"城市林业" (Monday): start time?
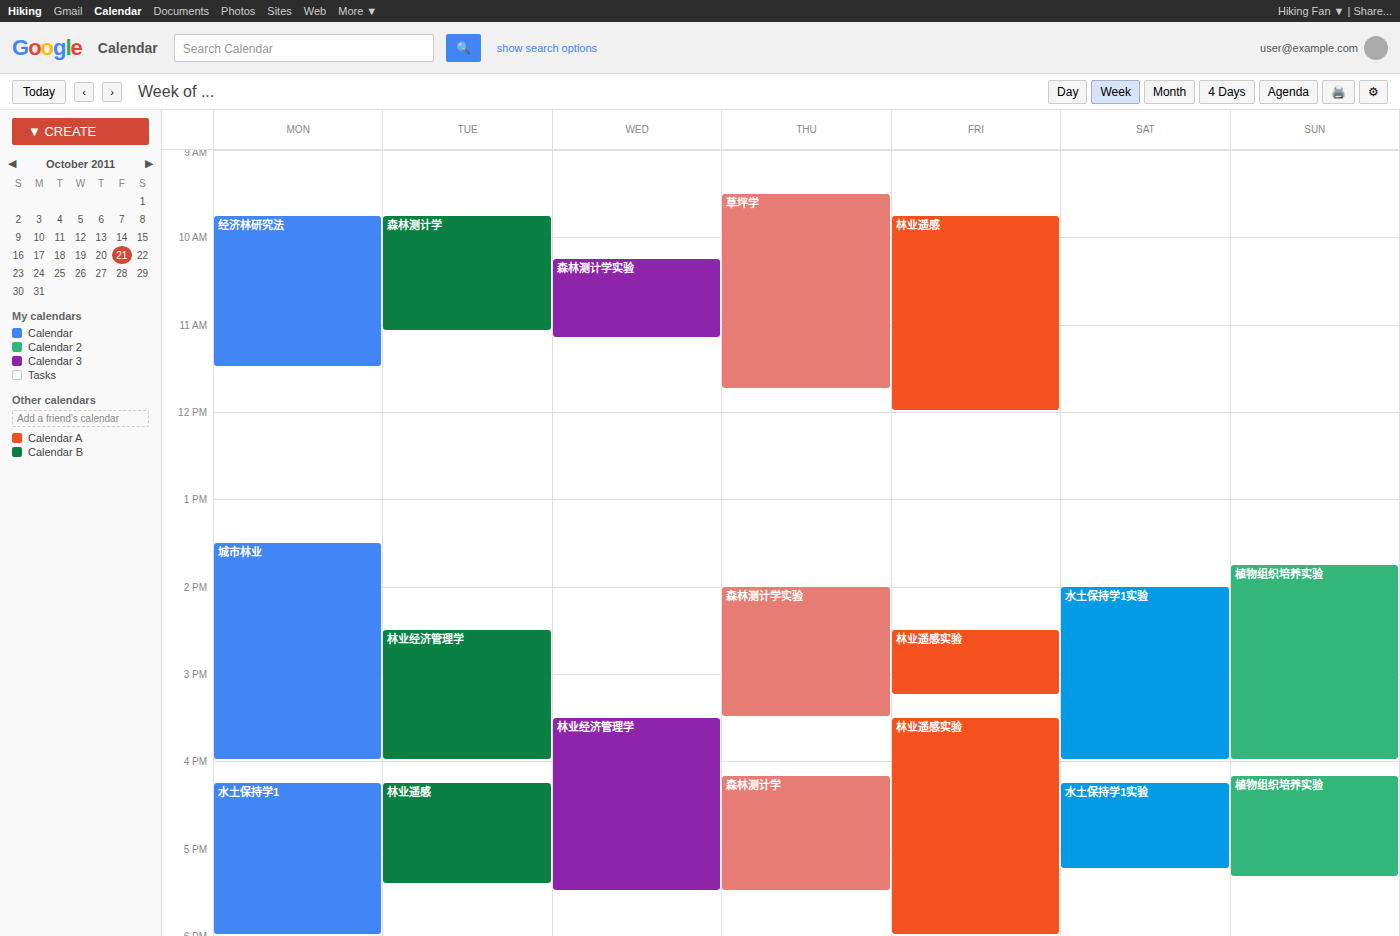
1:30 PM